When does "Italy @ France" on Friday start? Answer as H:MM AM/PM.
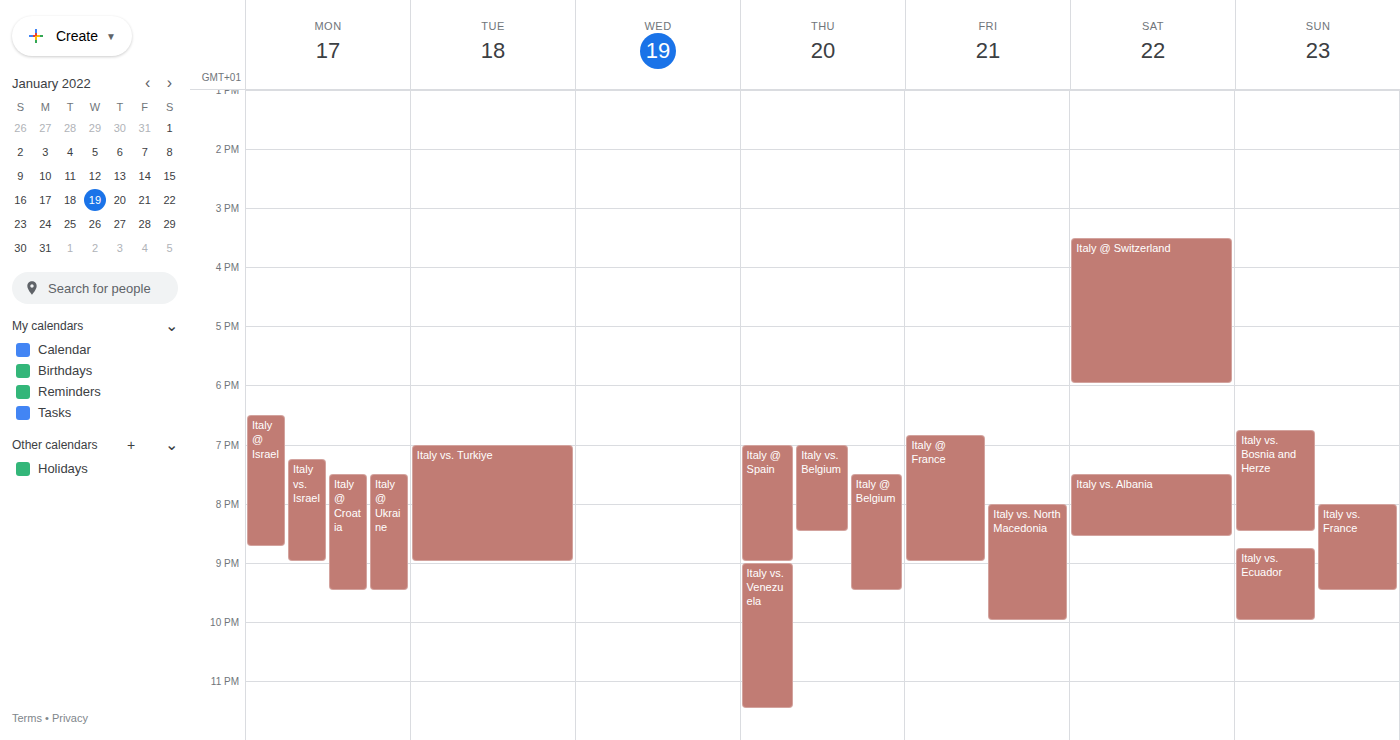
6:50 PM